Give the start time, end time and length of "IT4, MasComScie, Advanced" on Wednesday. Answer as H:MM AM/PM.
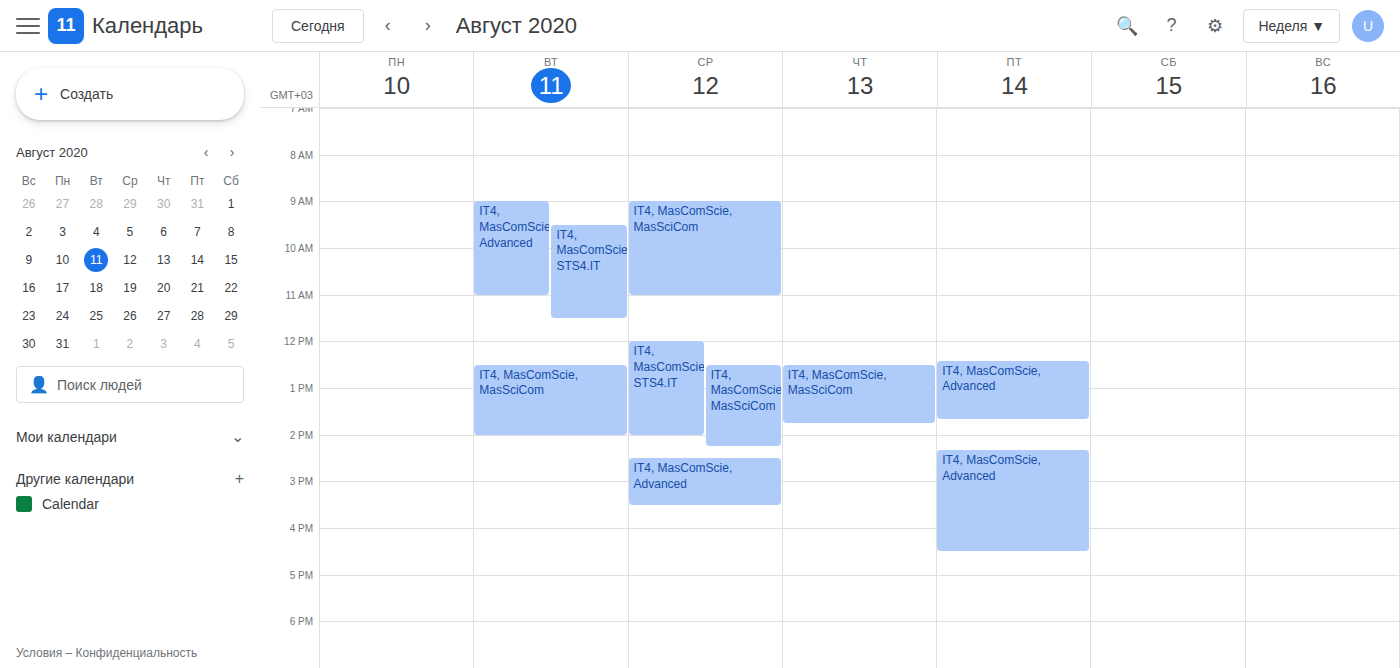
2:30 PM to 3:30 PM, 1 hour